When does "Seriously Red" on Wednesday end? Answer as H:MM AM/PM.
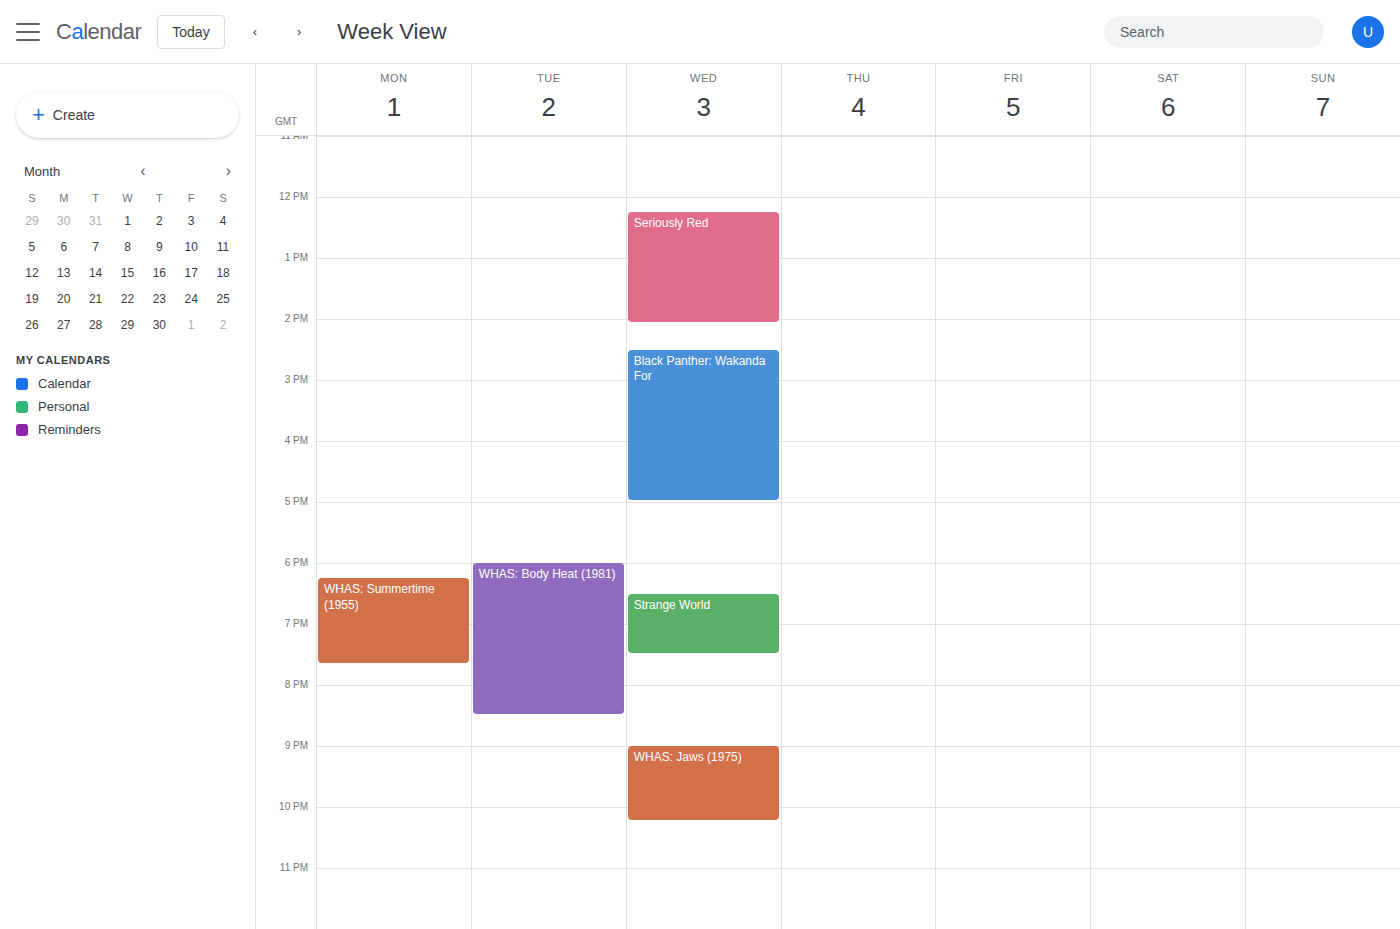
2:05 PM